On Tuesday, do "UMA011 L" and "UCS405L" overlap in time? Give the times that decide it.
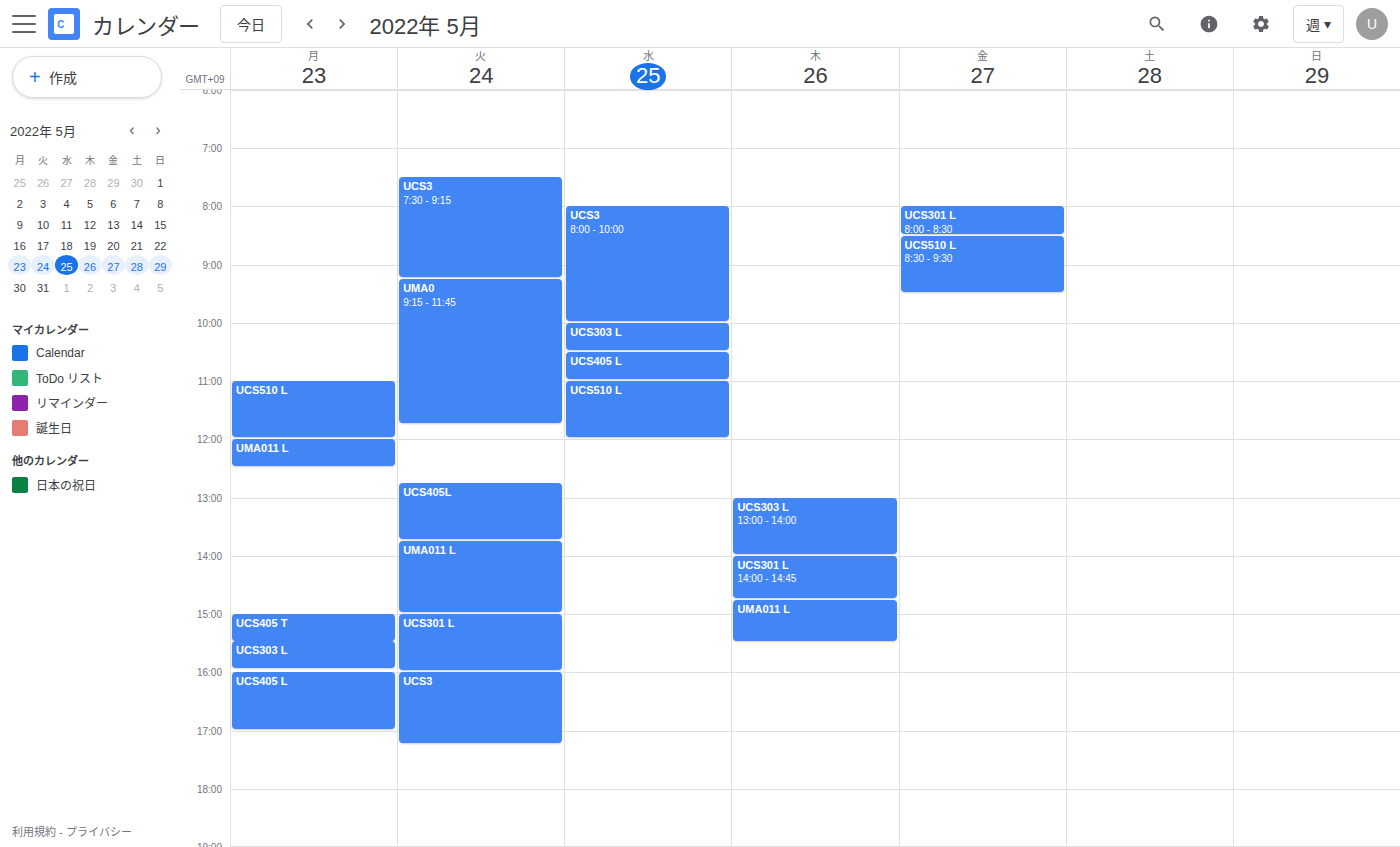
"UCS405L" ends at 1:45 PM, exactly when "UMA011 L" starts -- they touch but do not overlap.